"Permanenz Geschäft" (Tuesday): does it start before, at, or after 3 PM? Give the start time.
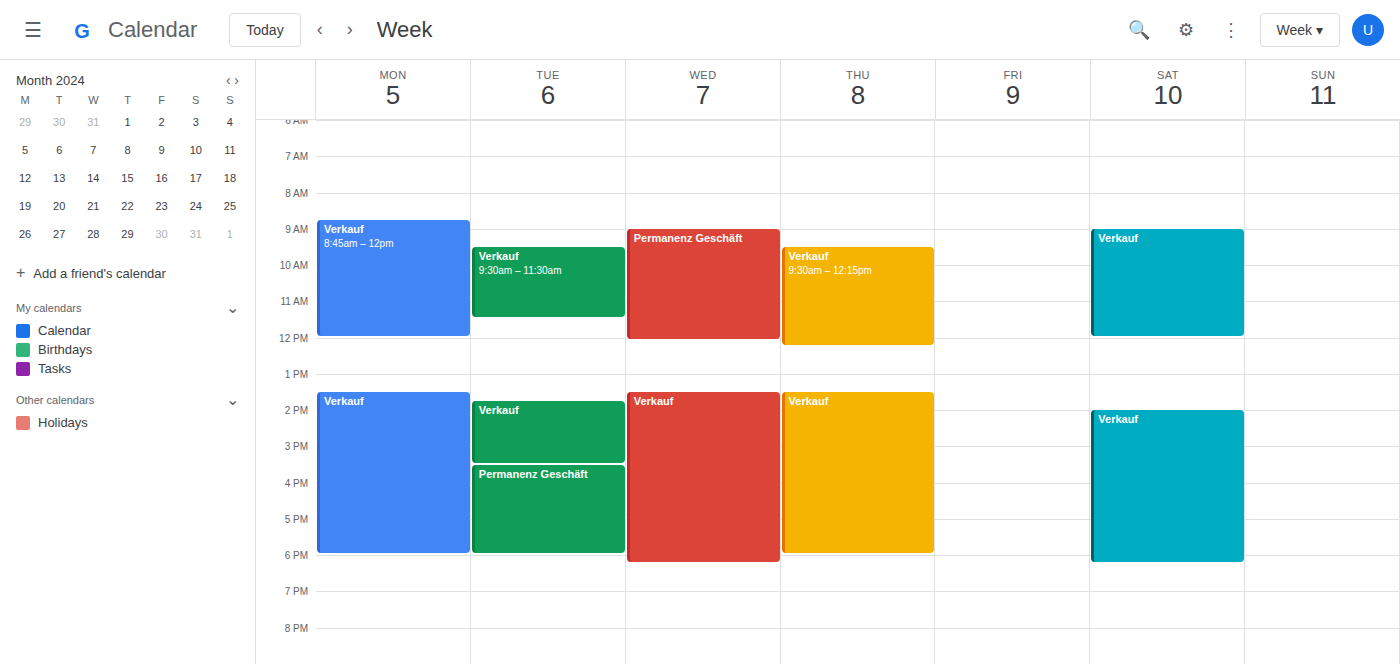
3:30 PM -- after 3 PM, 30 minutes below the 3 PM line.